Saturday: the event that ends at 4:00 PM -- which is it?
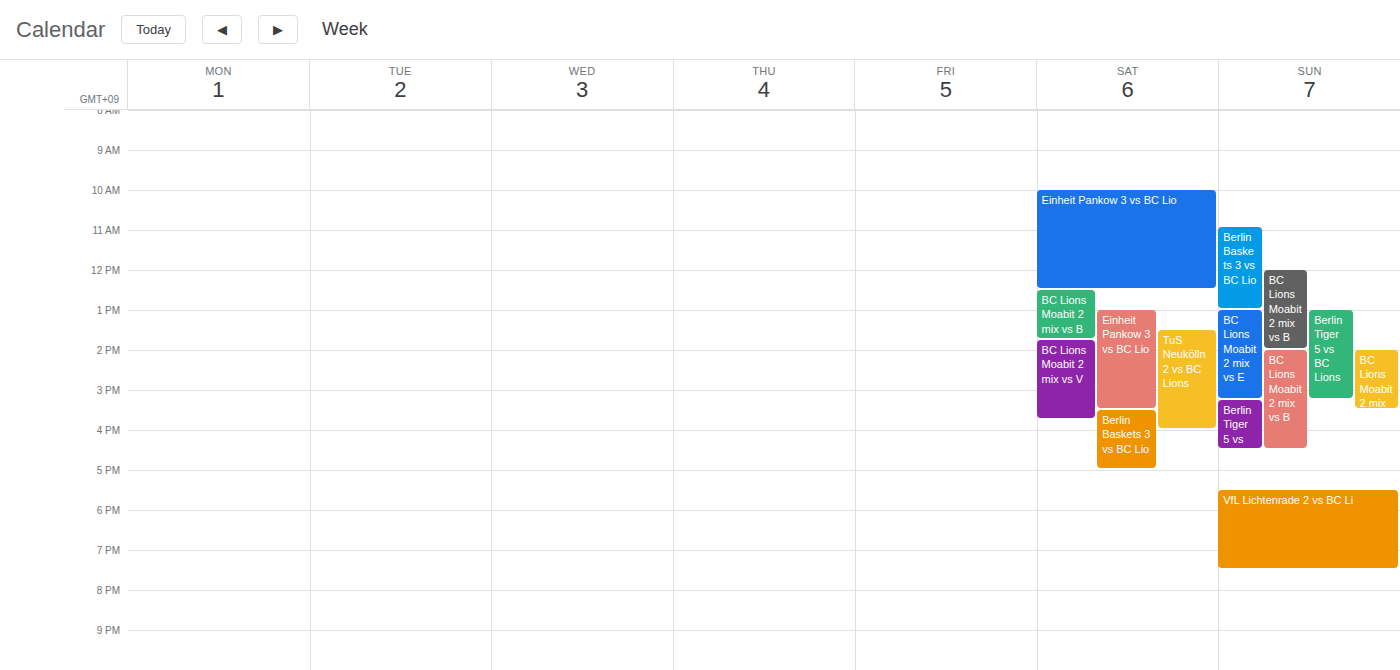
"TuS Neukölln 2 vs BC Lions"